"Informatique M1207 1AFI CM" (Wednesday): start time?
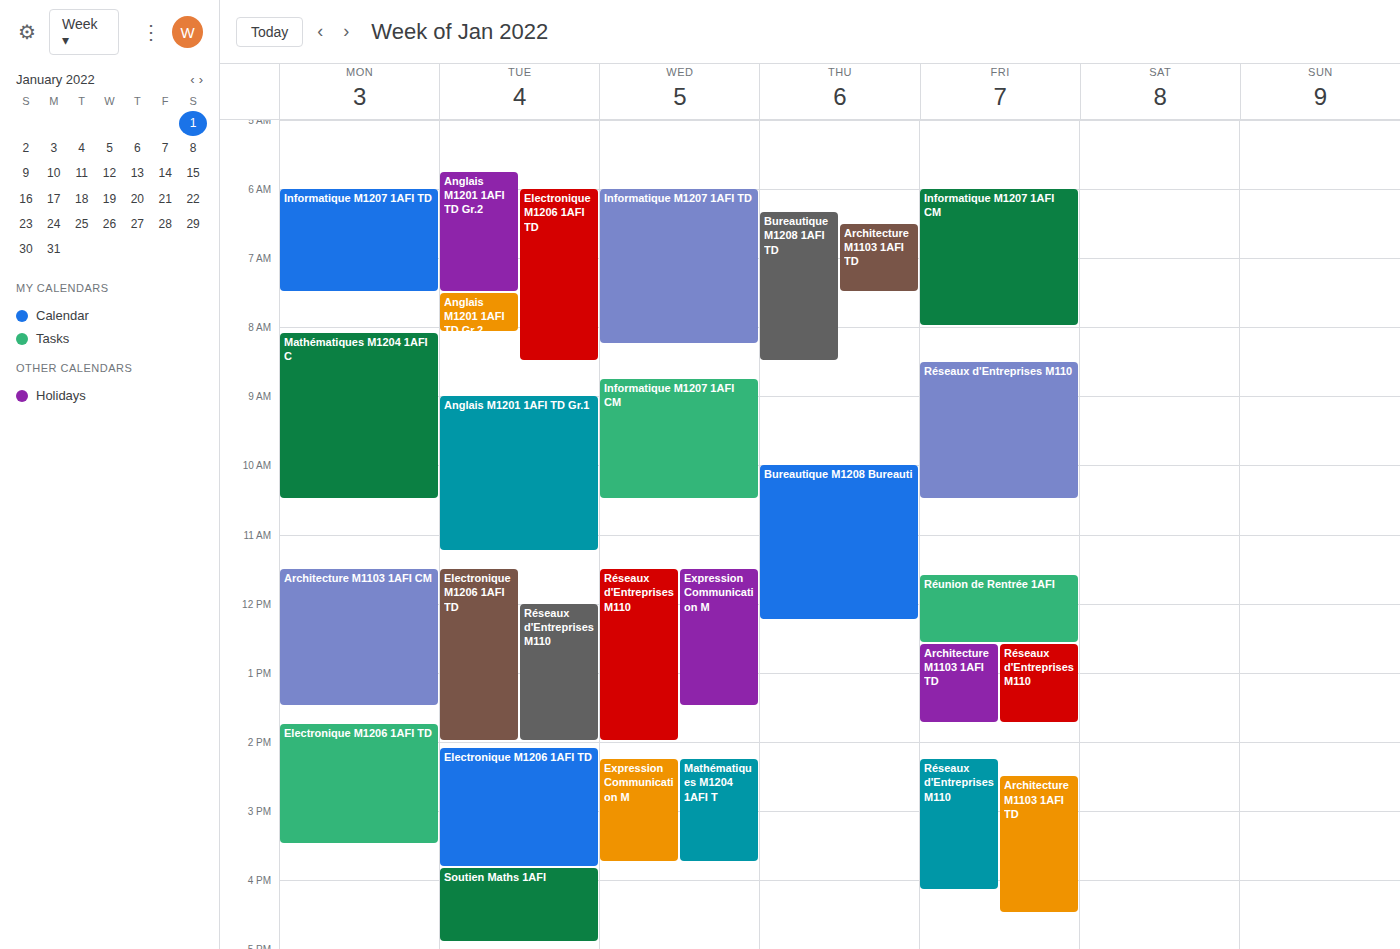
8:45 AM